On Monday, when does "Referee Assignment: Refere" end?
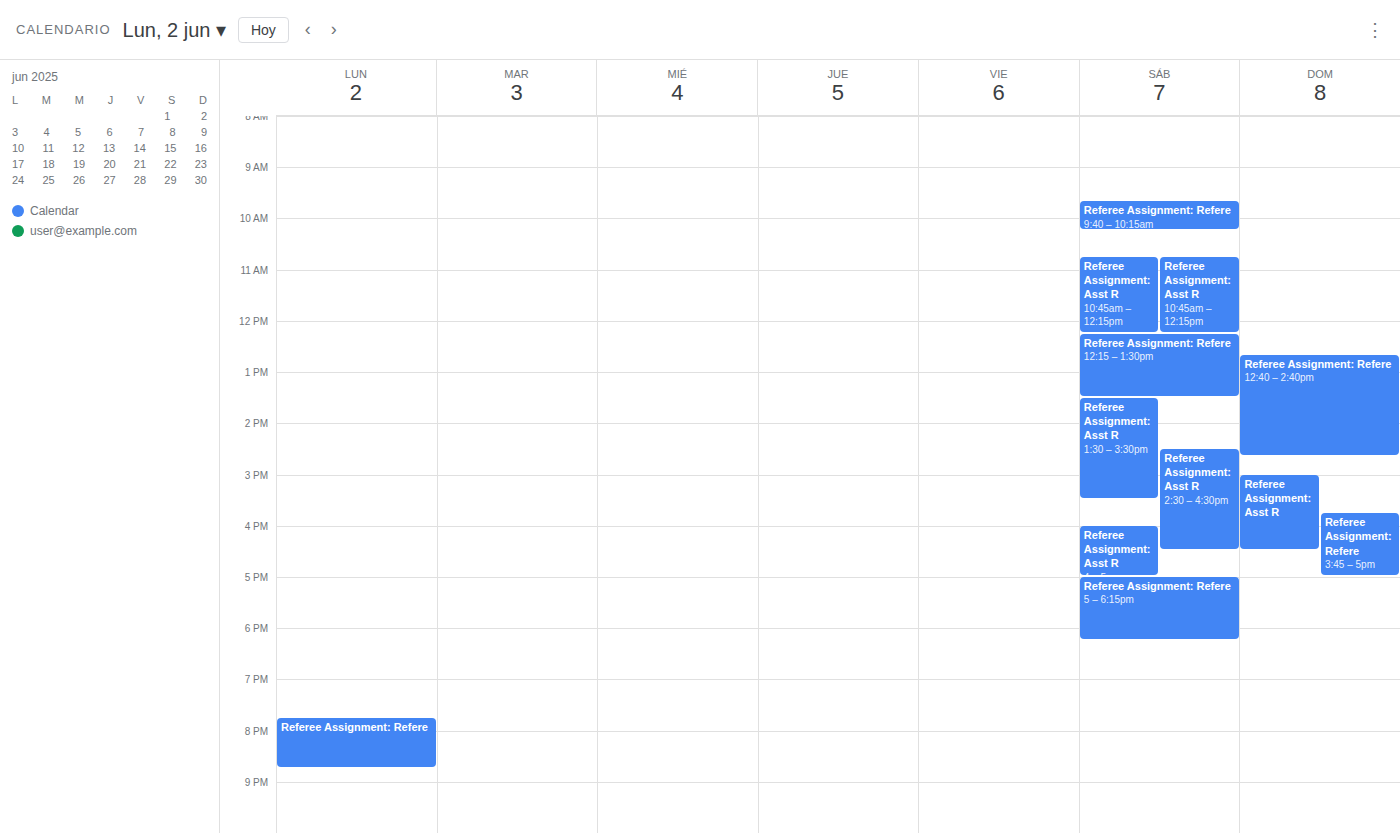
20:45